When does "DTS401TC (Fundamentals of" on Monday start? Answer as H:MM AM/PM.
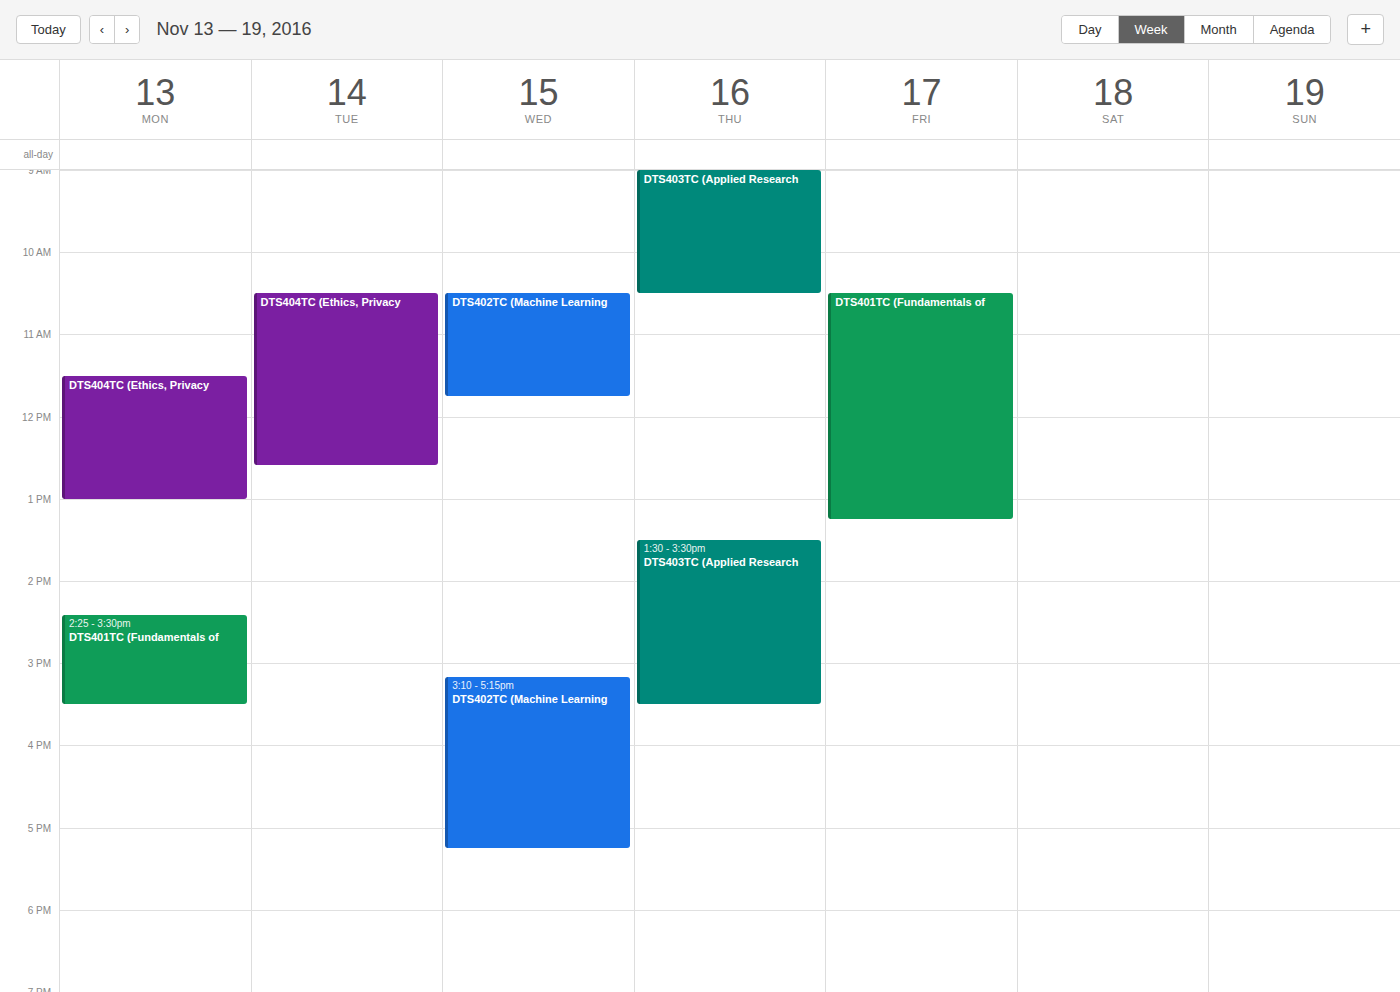
2:25 PM